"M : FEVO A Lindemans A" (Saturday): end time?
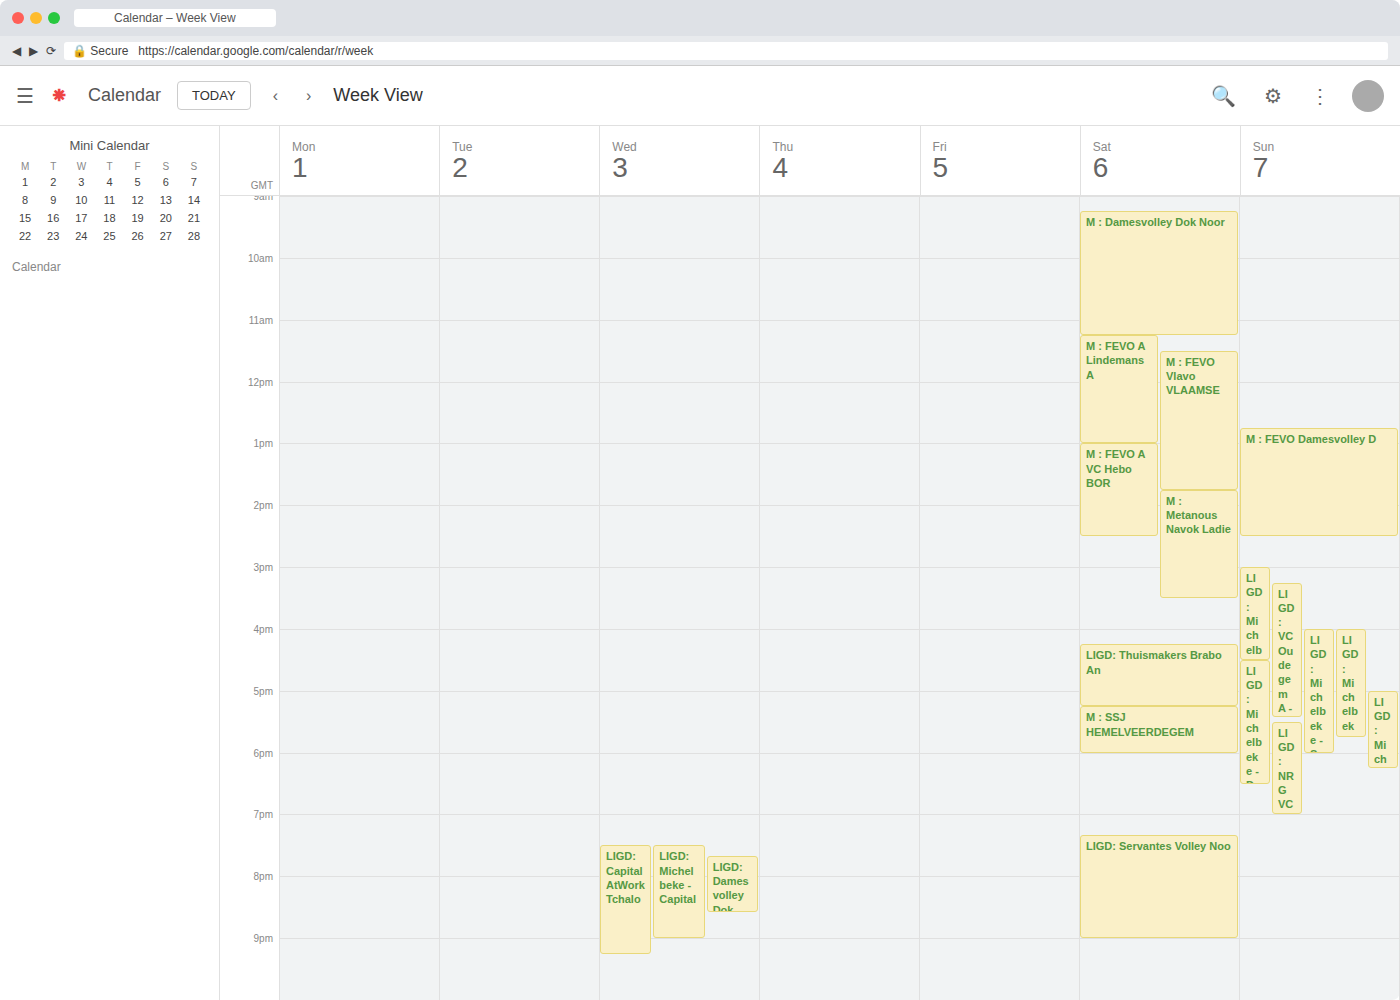
1:00 PM